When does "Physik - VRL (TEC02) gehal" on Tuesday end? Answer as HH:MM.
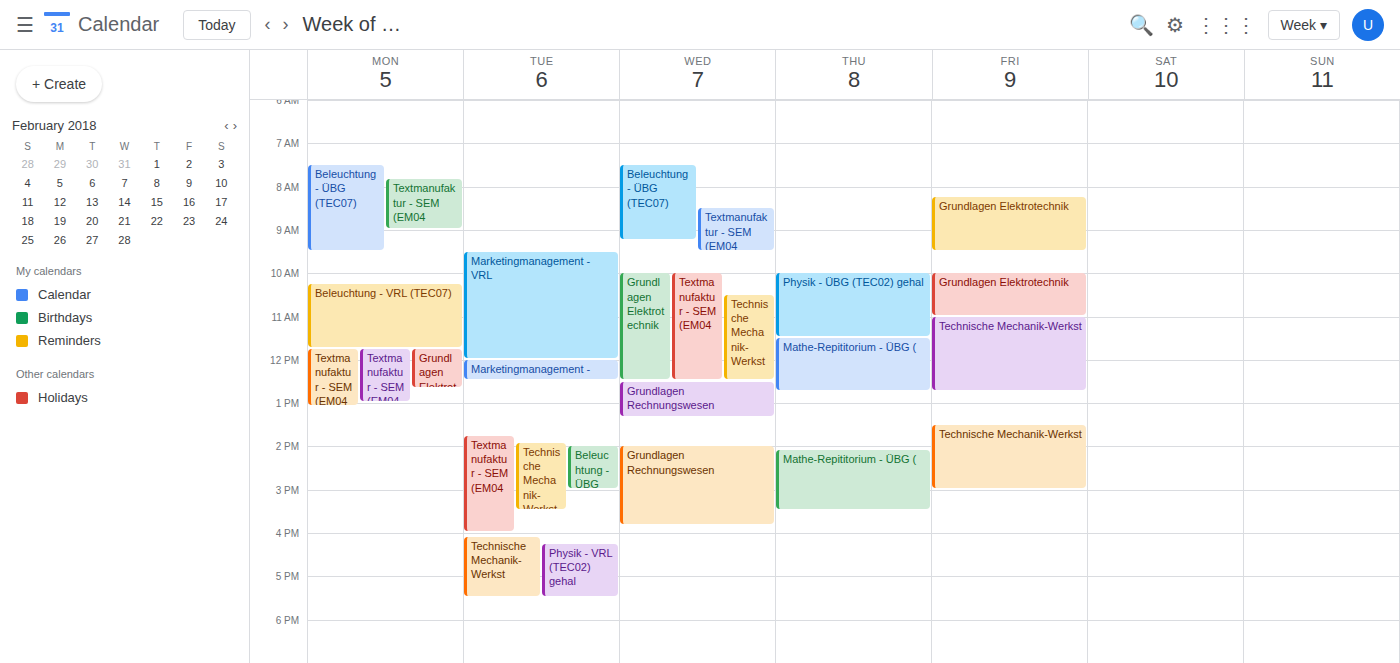
17:30